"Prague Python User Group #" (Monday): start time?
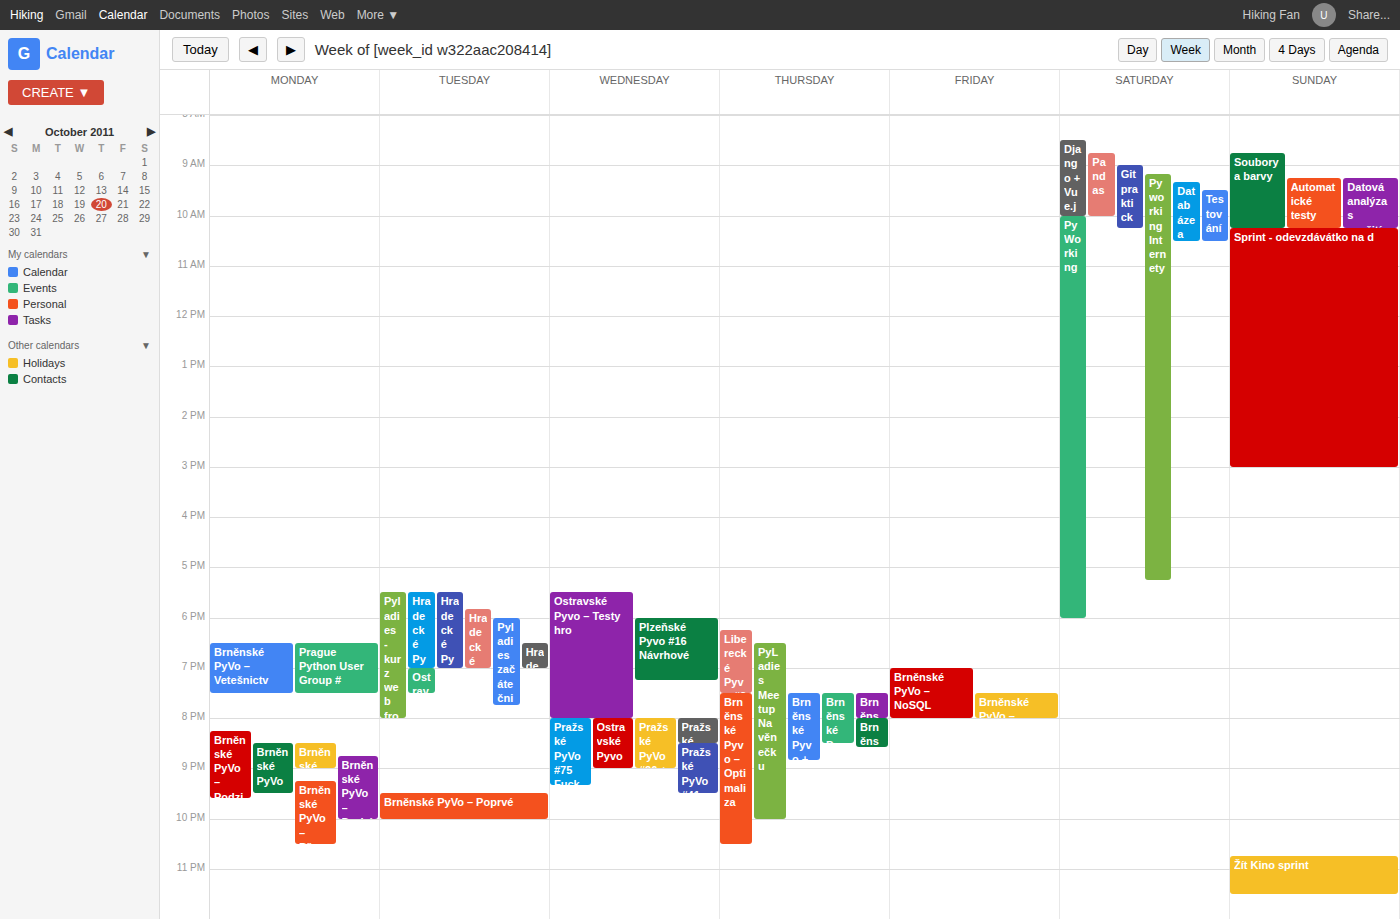
18:30